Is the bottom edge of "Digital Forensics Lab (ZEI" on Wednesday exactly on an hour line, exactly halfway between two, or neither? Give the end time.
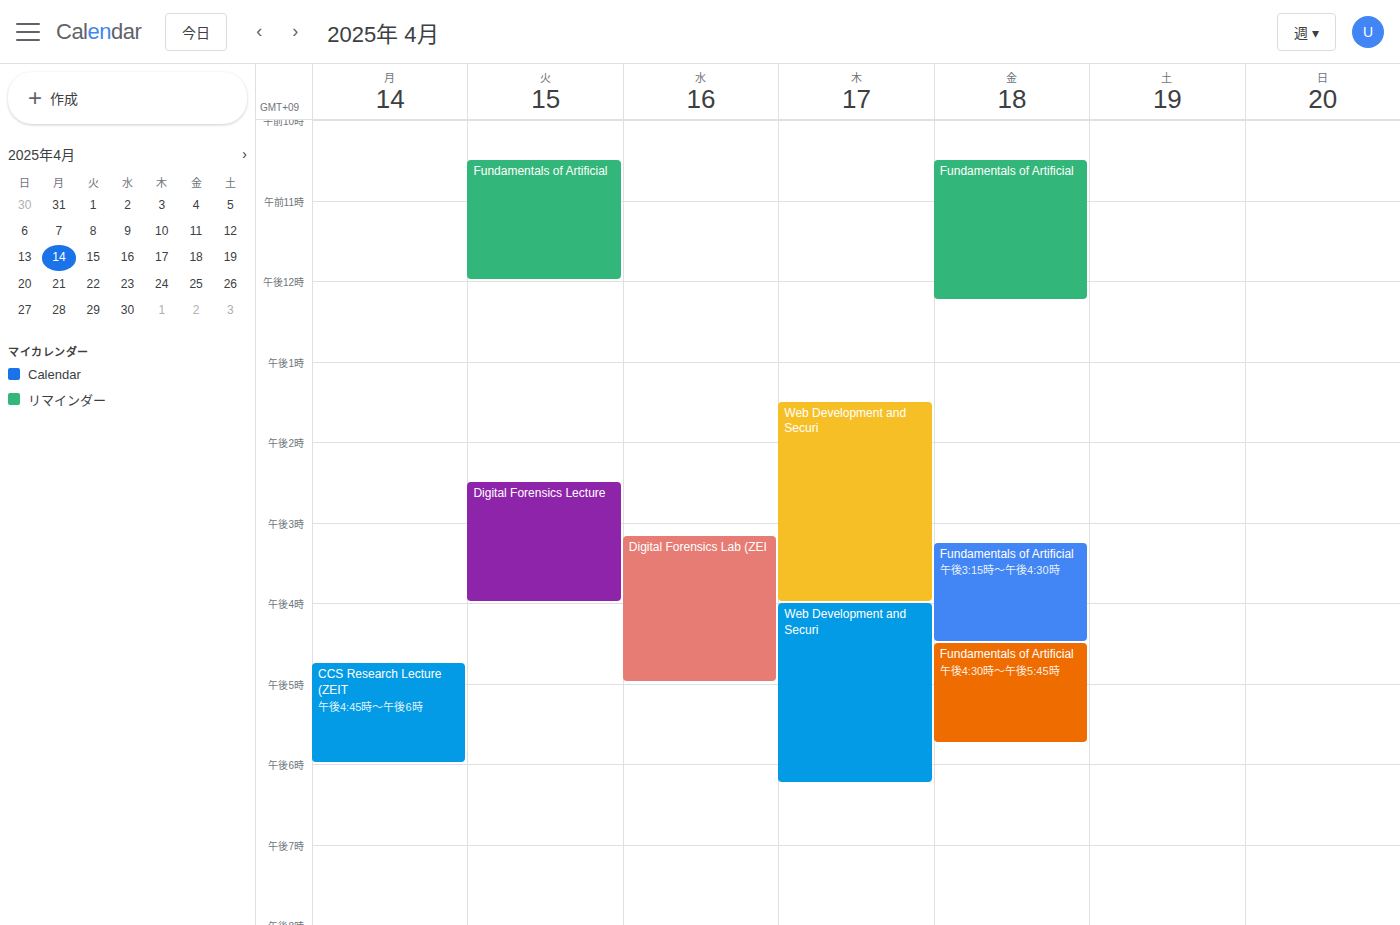
5:00 PM -- exactly on the 5 PM line.